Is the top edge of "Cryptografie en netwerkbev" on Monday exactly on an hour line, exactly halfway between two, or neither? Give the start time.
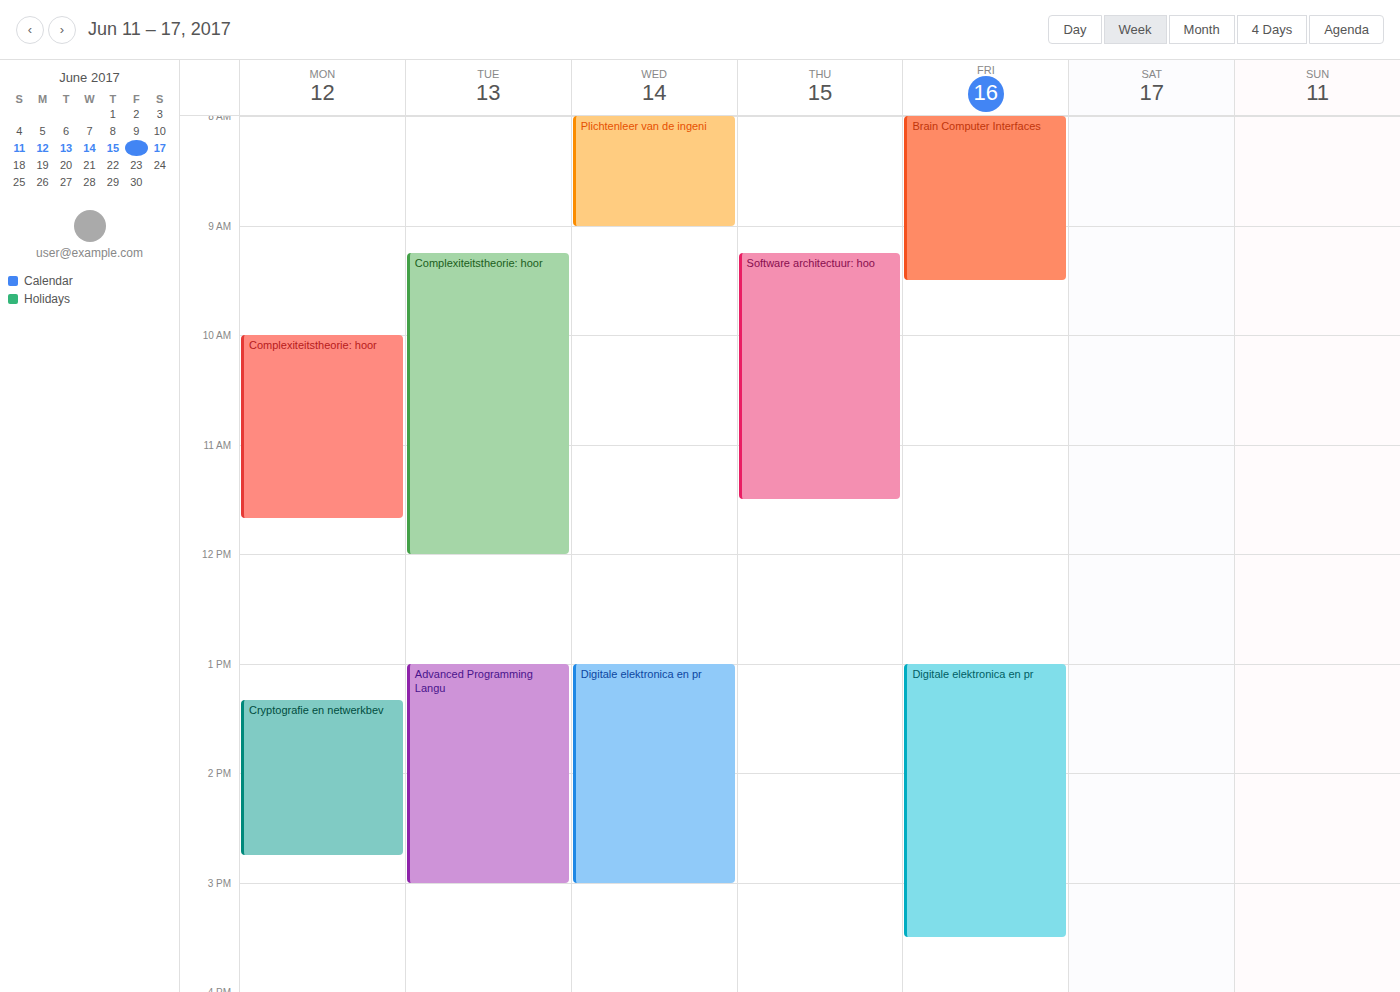
1:20 PM -- neither: 20 minutes below the 1 PM line and 40 minutes above the 2 PM line.